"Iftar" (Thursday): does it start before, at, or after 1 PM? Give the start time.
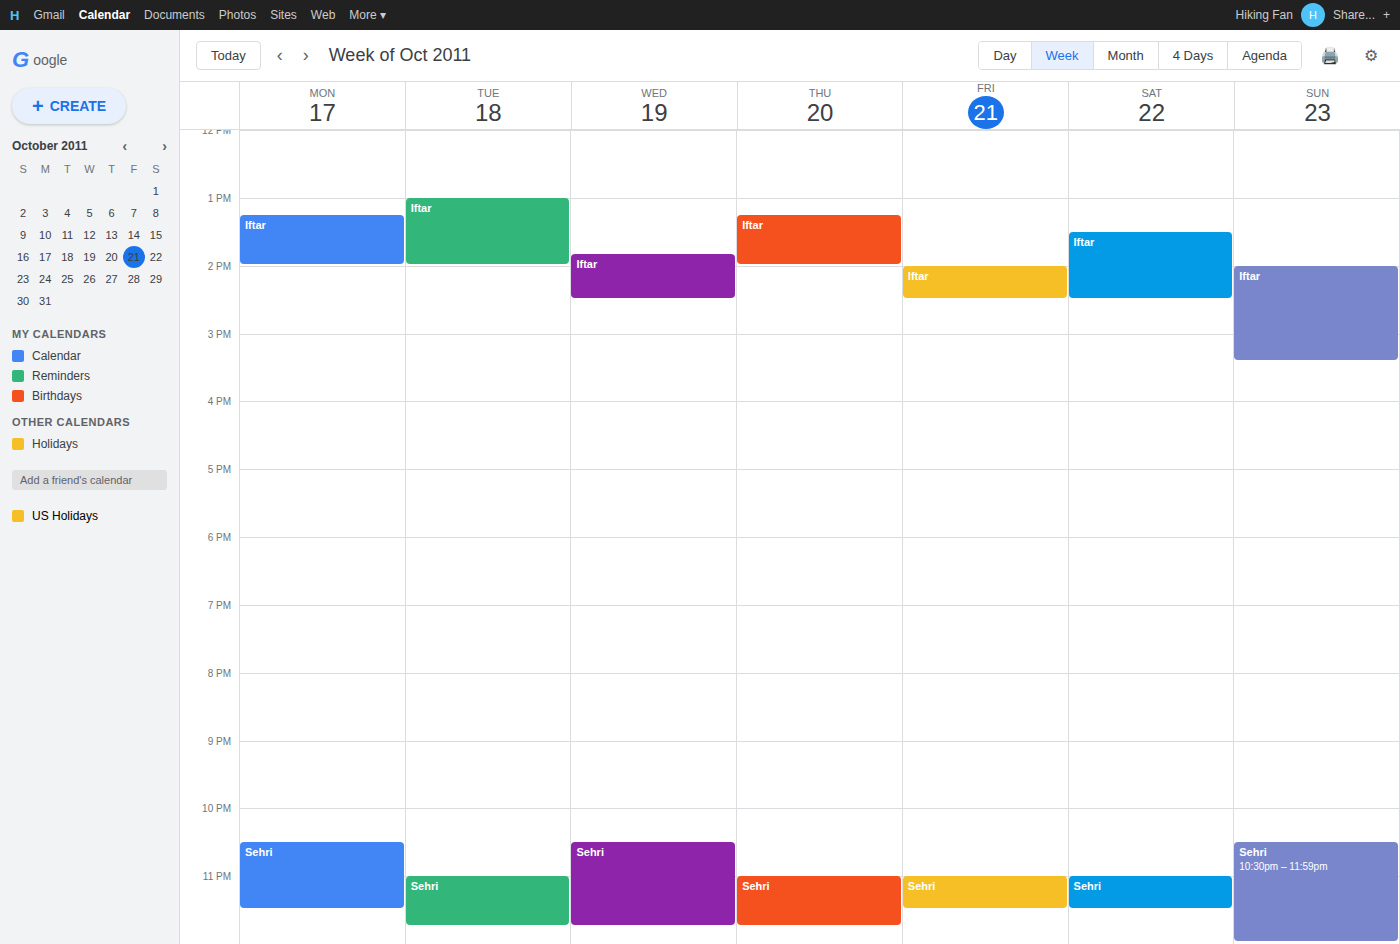
1:15 PM -- after 1 PM, 15 minutes below the 1 PM line.